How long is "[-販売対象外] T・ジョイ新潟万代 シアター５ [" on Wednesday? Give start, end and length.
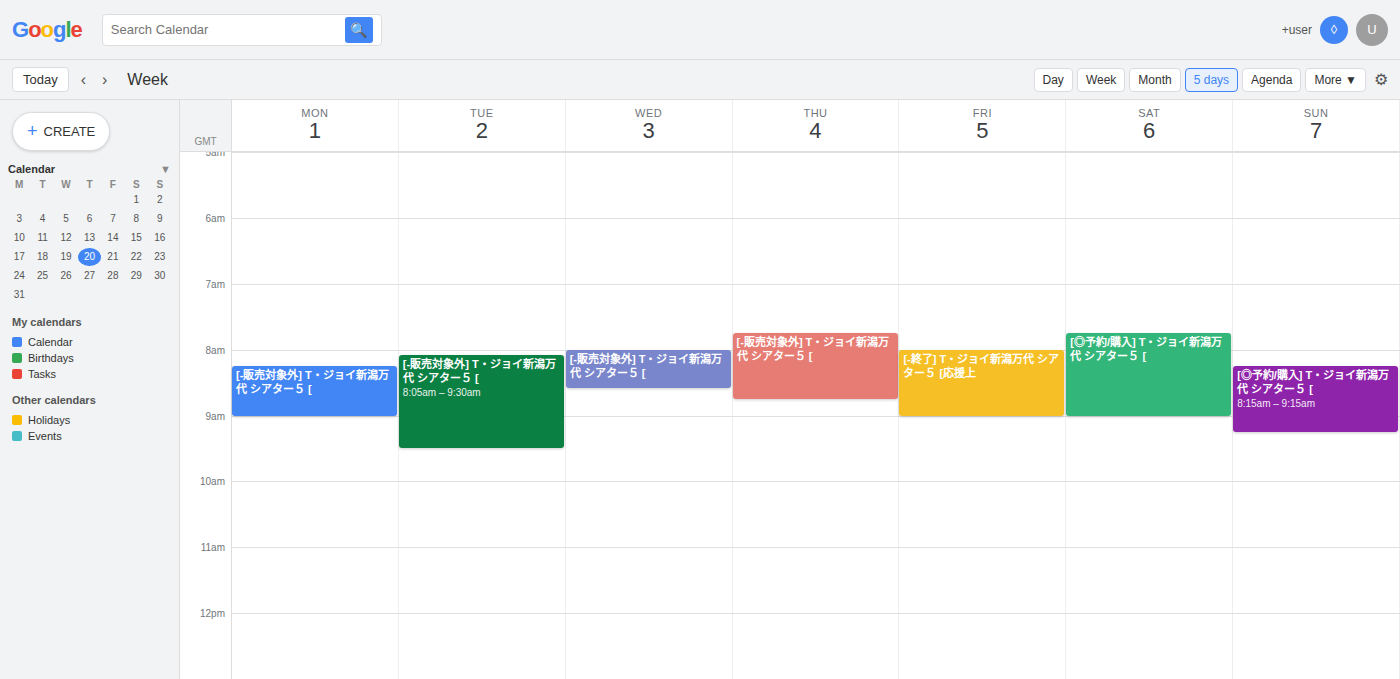
08:00 to 08:35, 35 minutes